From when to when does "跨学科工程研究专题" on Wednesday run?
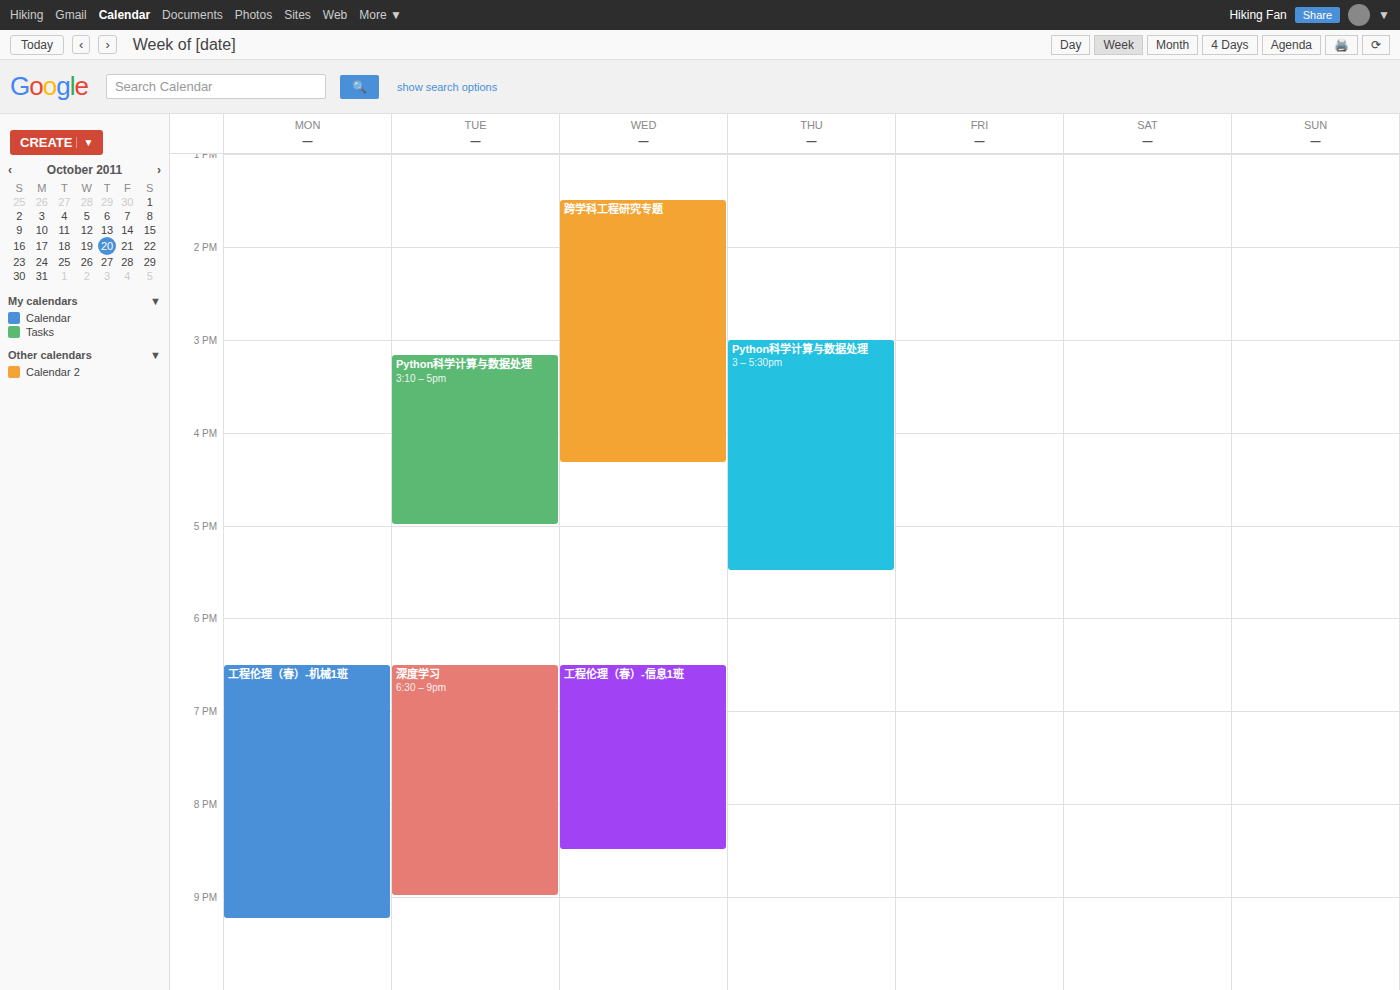
1:30 PM to 4:20 PM